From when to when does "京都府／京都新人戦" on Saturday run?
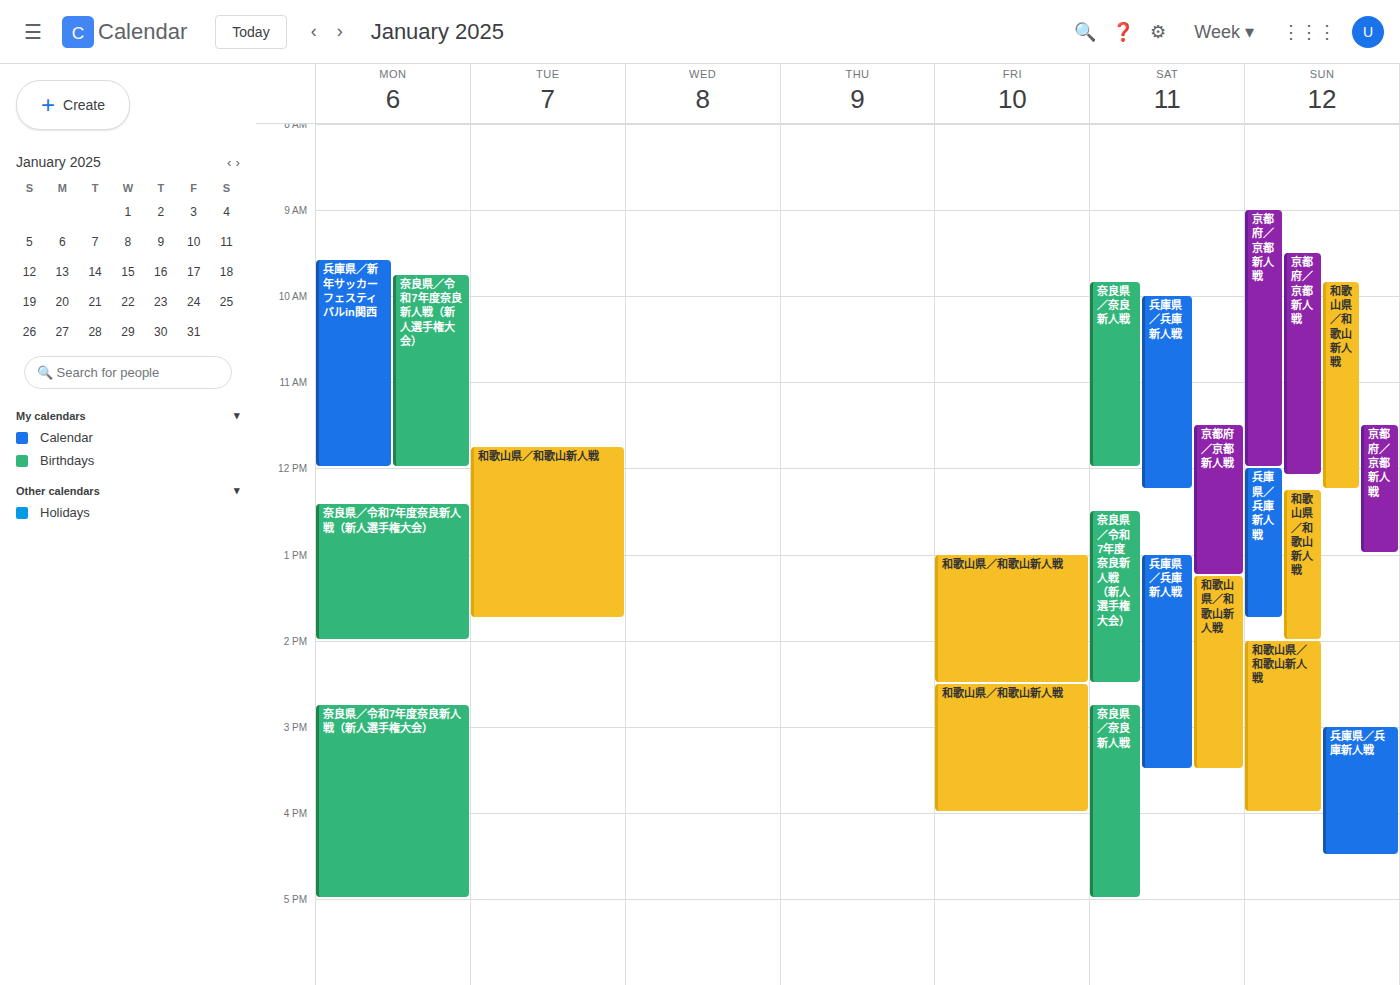
11:30 AM to 1:15 PM